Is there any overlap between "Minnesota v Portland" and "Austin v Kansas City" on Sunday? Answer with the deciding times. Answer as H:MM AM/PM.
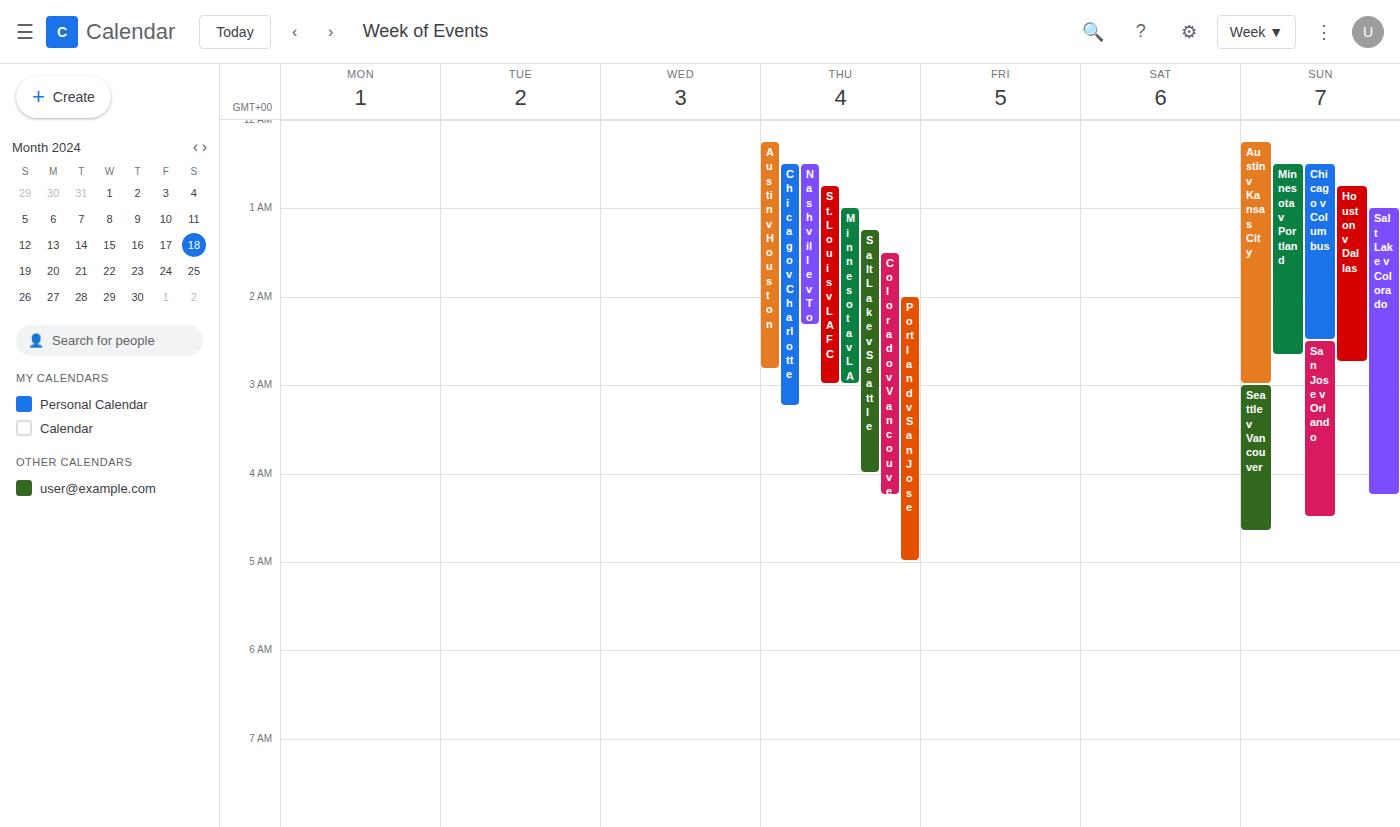
"Minnesota v Portland" runs 12:30 AM to 2:40 AM, inside "Austin v Kansas City" -- they overlap.